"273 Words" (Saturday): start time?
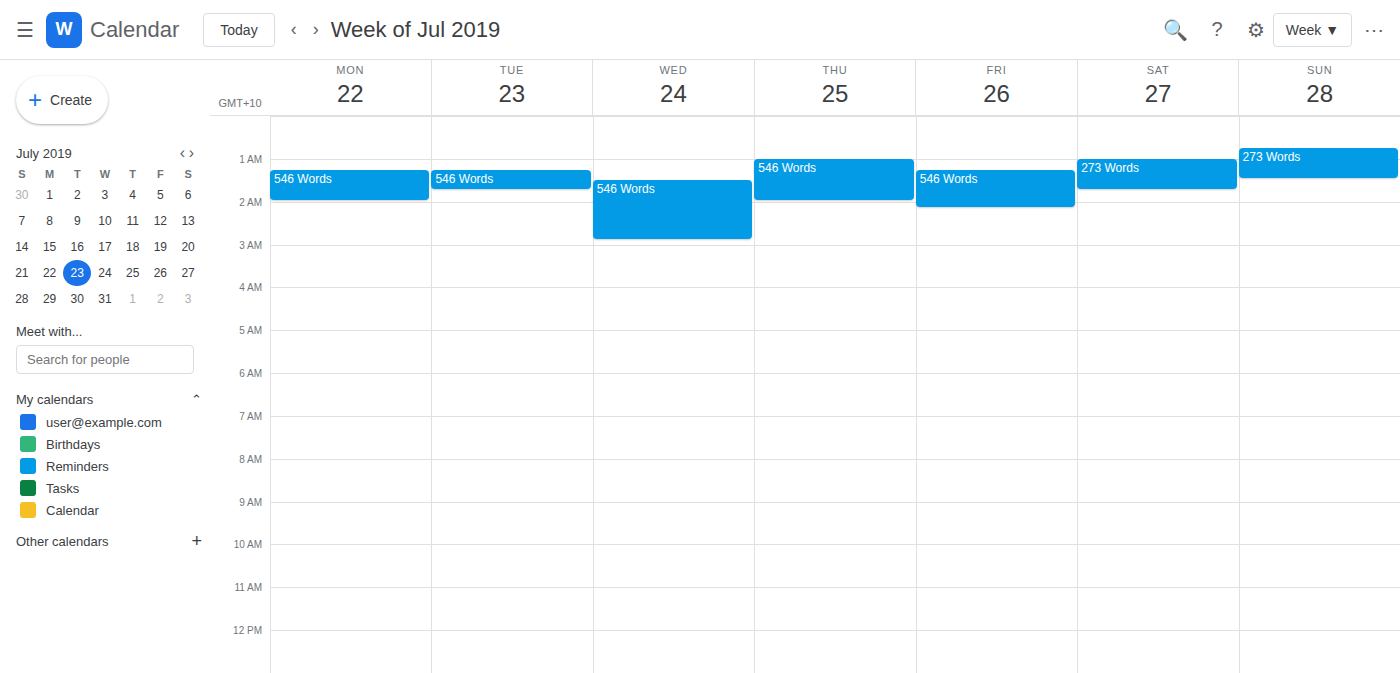
1:00 AM